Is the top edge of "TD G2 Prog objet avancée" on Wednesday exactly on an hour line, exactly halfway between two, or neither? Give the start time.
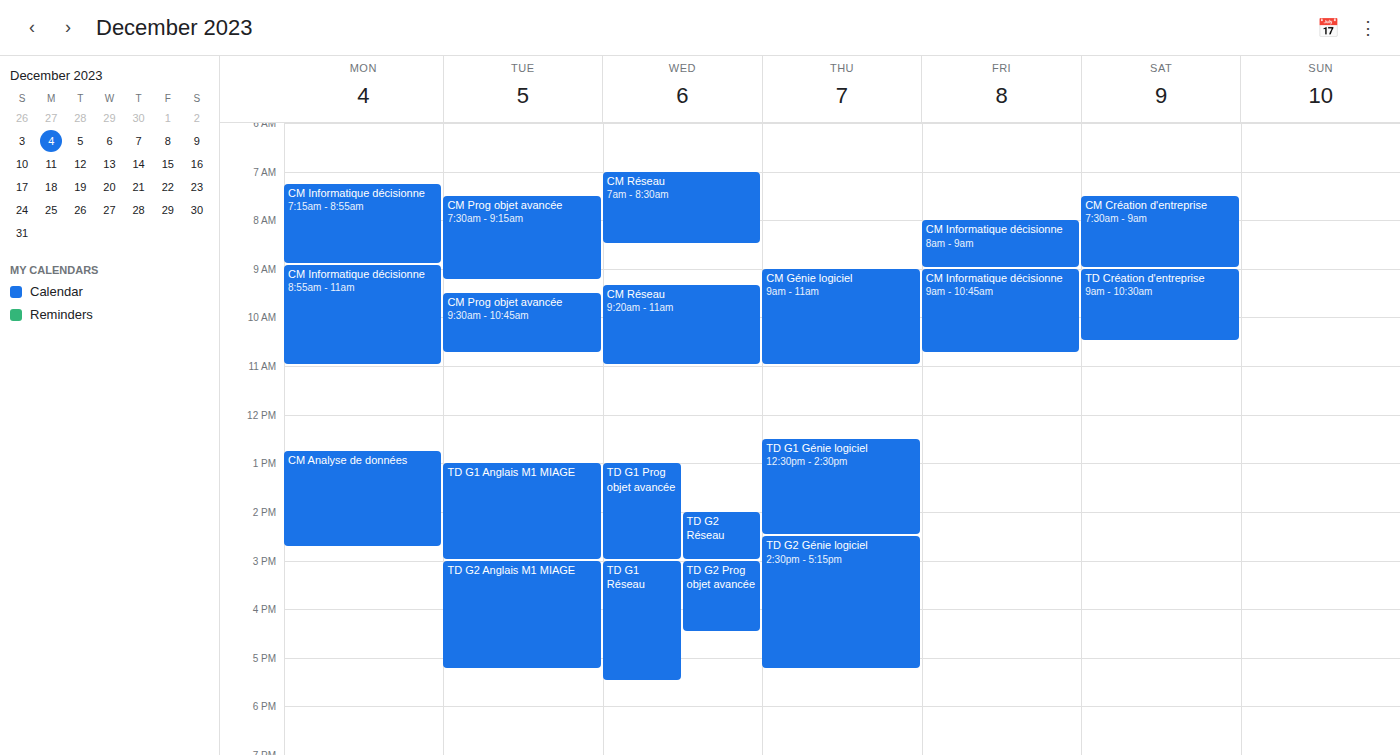
3:00 PM -- exactly on the 3 PM line.